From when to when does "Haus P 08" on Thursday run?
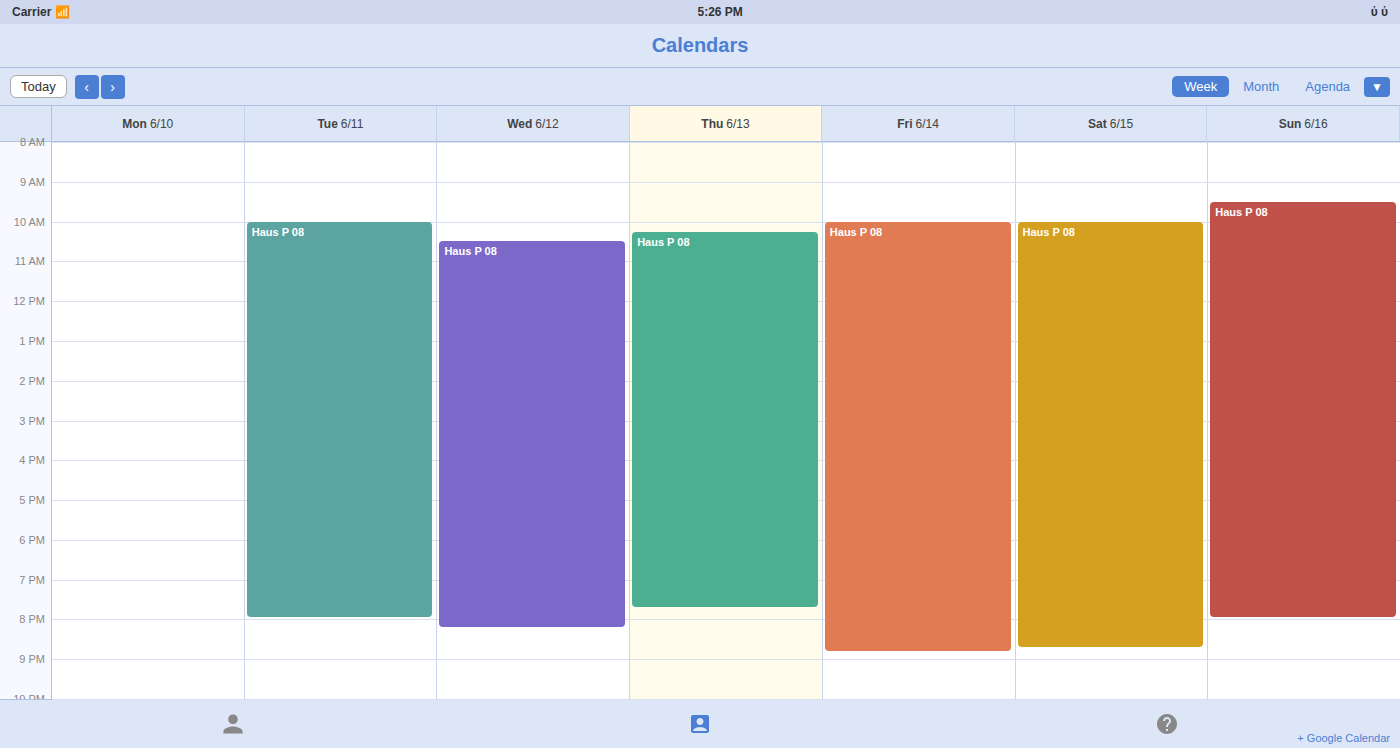
10:15 AM to 7:45 PM